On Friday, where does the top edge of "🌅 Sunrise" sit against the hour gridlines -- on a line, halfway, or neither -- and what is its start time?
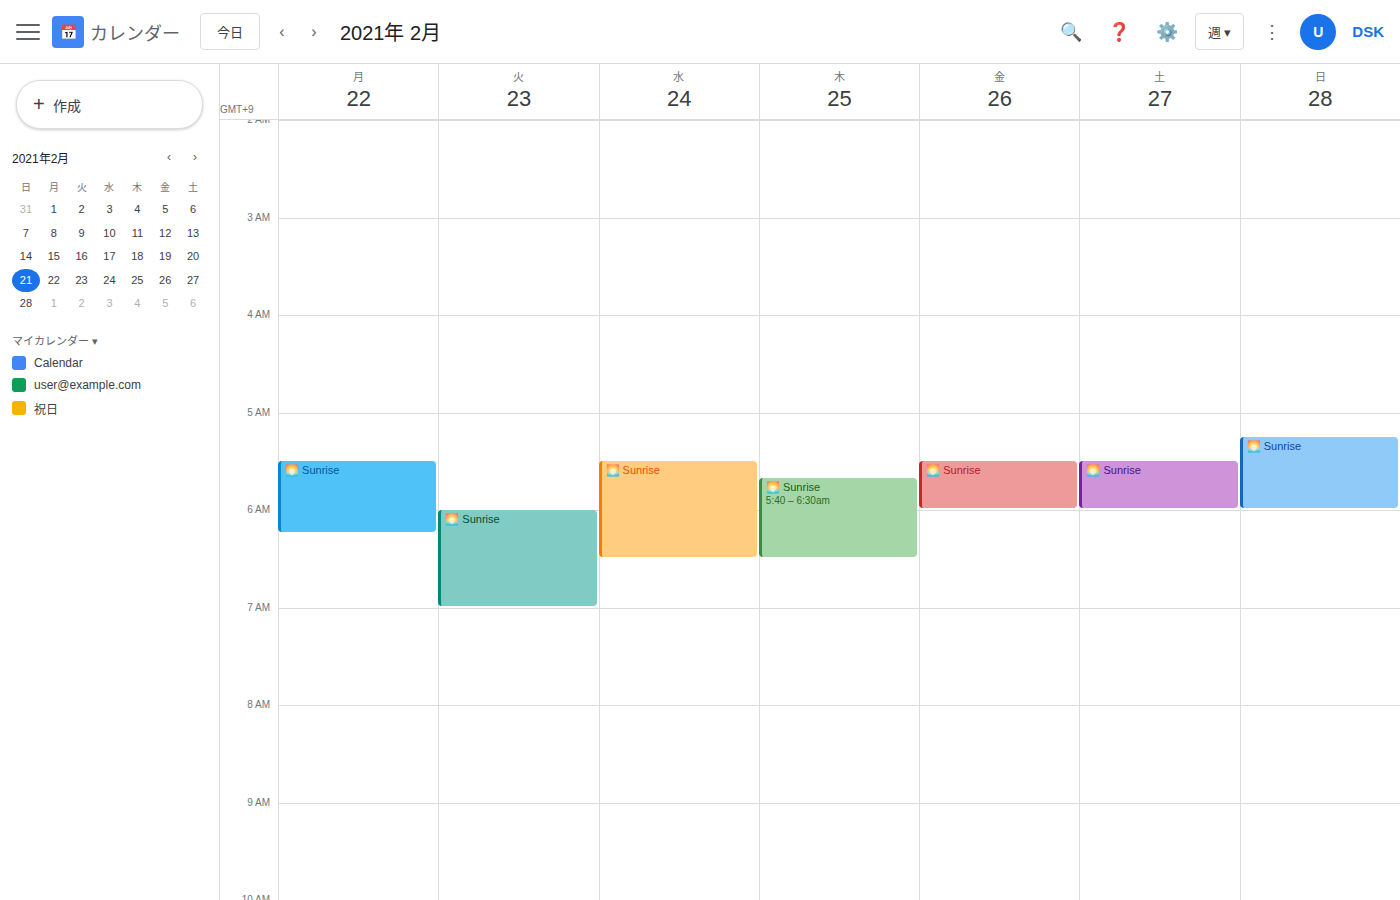
5:30 AM -- halfway between the 5 AM and 6 AM lines.